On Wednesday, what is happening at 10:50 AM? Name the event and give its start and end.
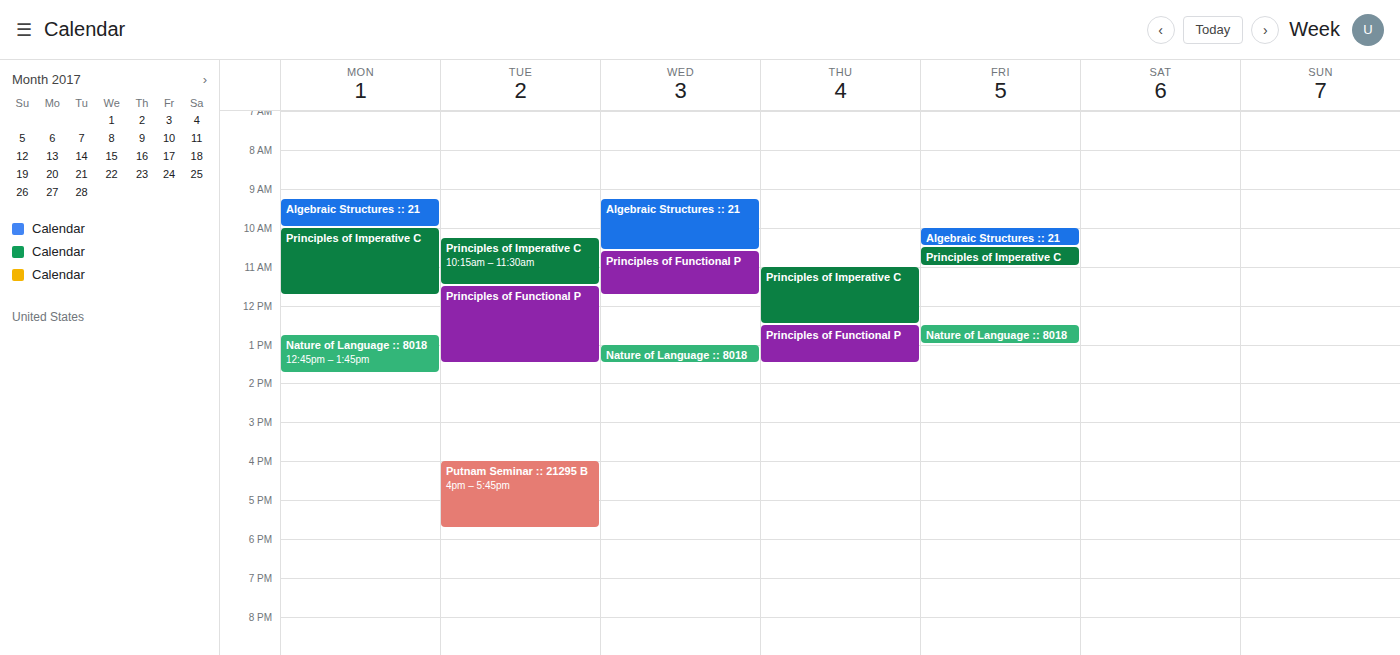
"Principles of Functional P", 10:35 AM to 11:45 AM